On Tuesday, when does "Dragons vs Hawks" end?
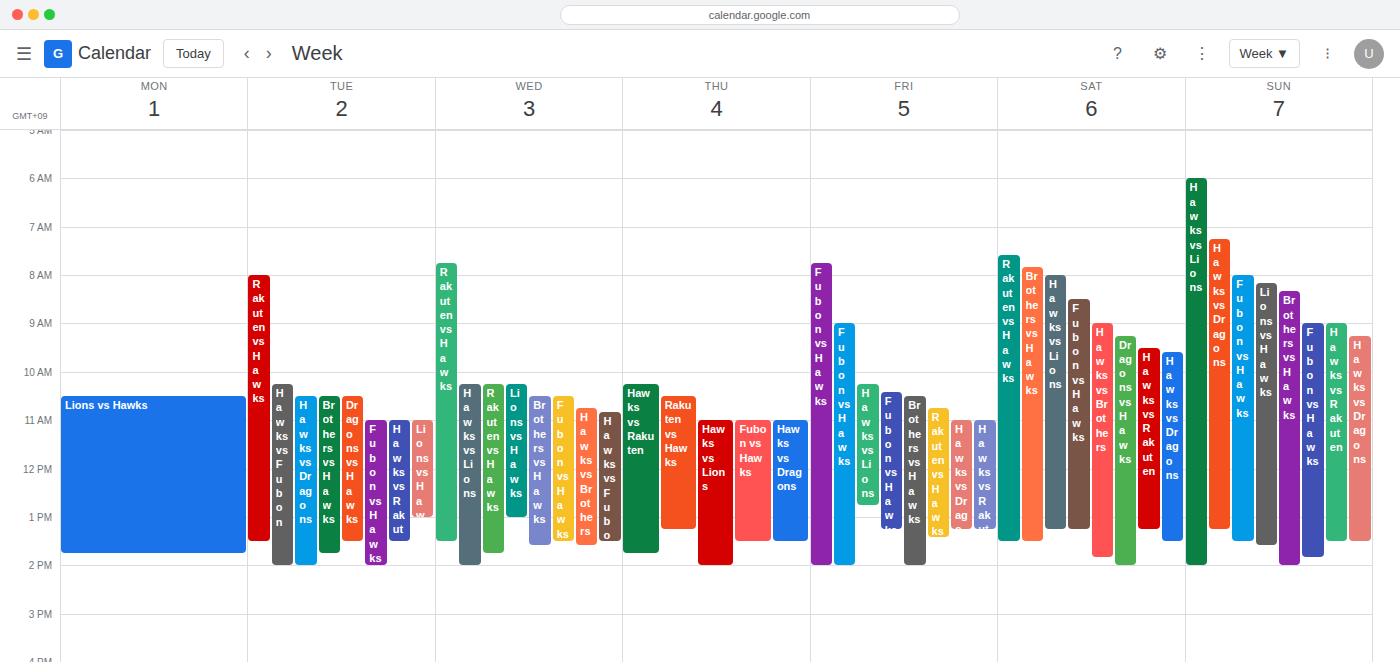
1:30 PM